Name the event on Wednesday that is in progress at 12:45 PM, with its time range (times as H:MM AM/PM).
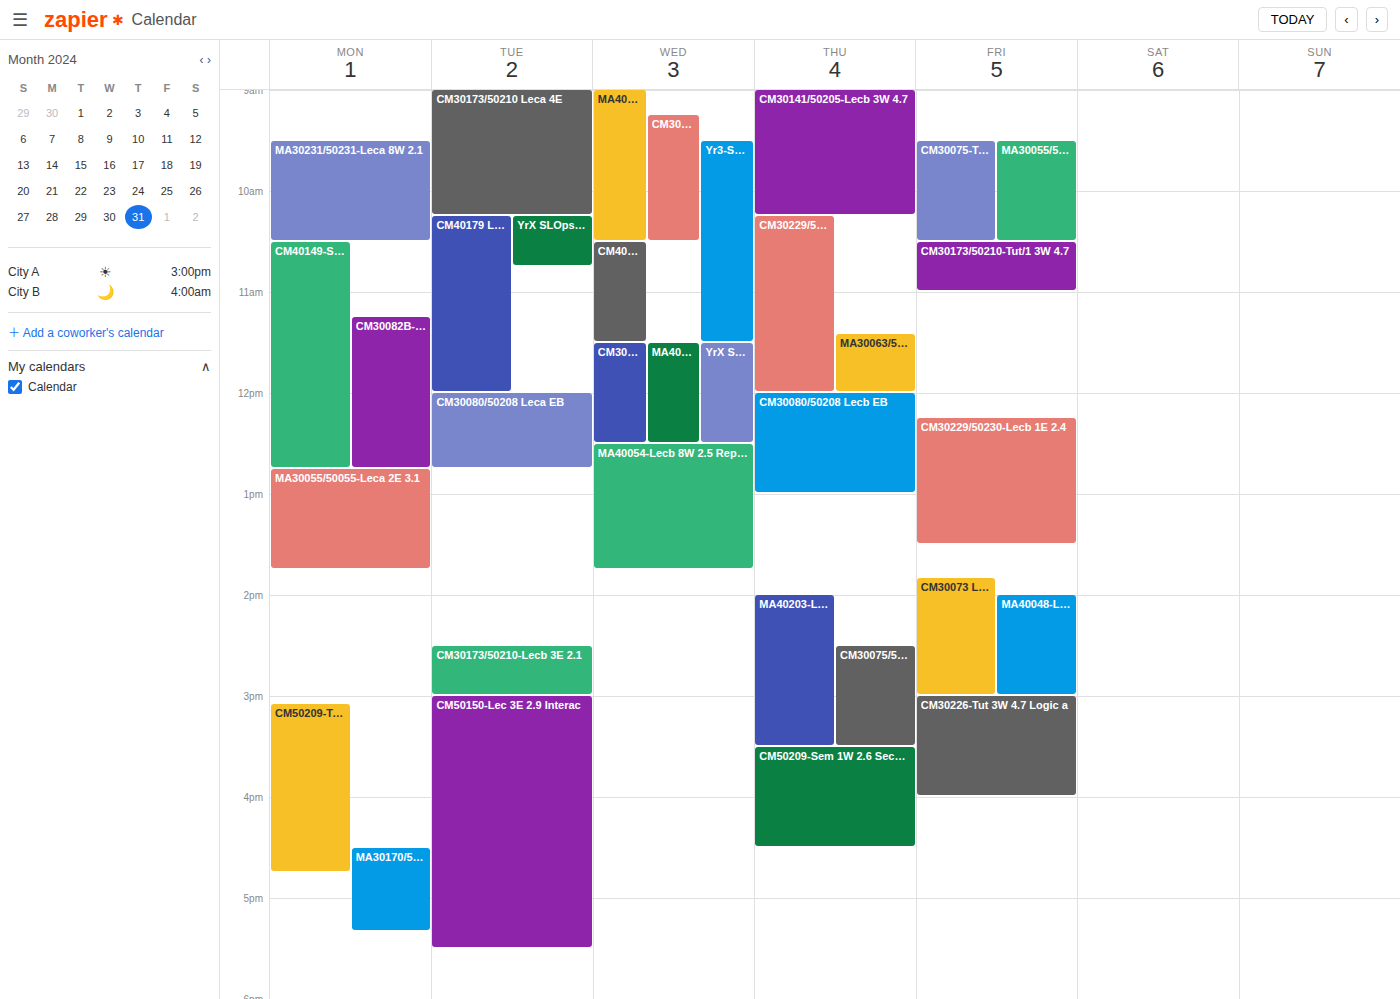
"MA40054-Lecb 8W 2.5 Repres", 12:30 PM to 1:45 PM